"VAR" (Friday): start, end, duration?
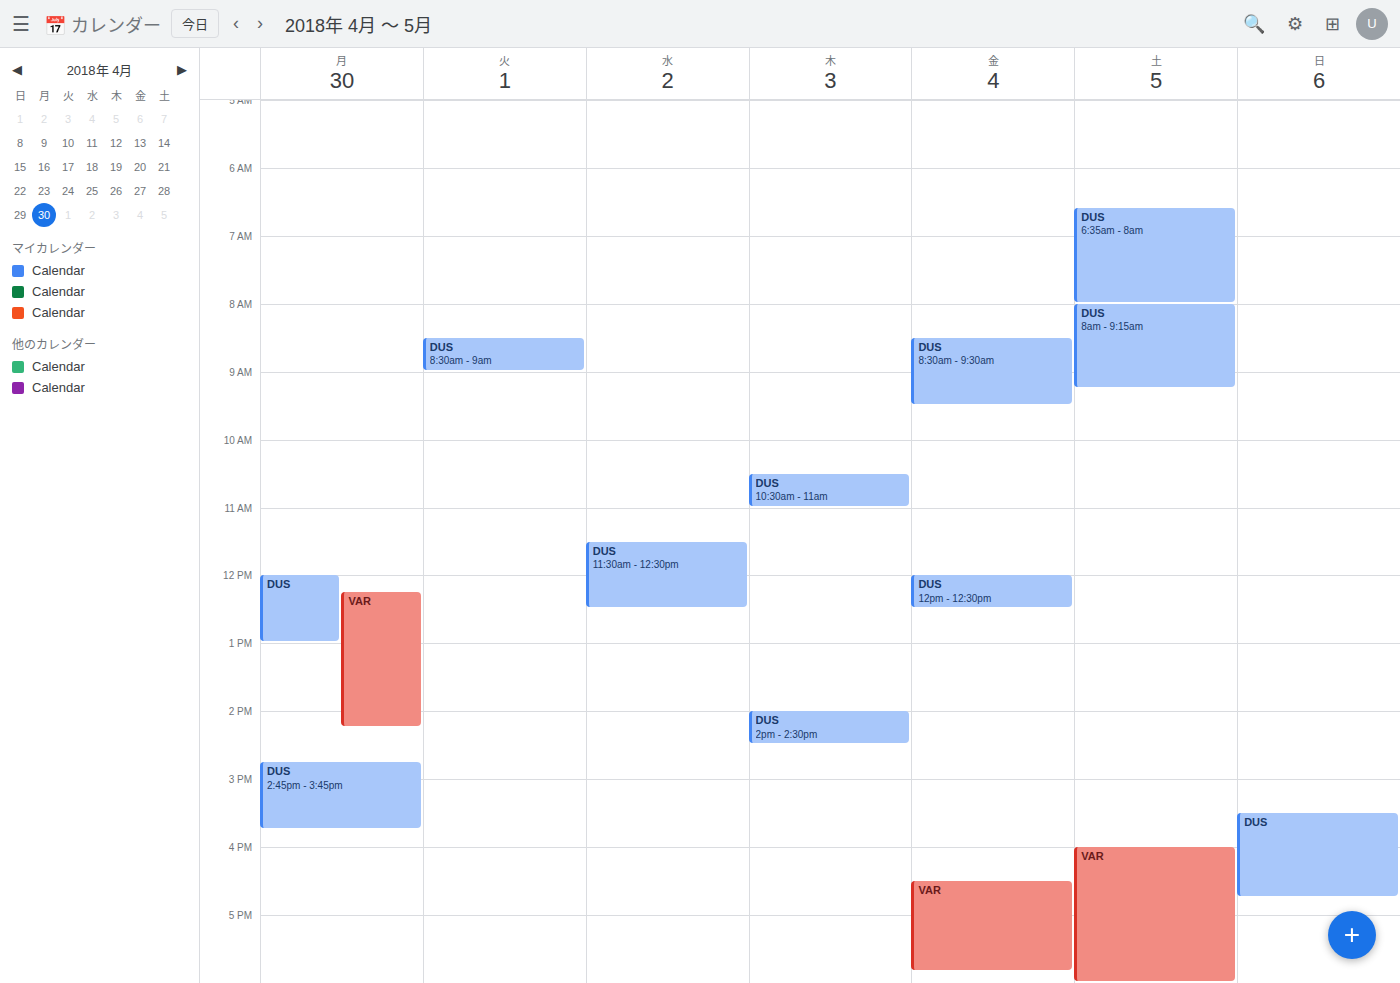
16:30 to 17:50, 1 hour 20 minutes